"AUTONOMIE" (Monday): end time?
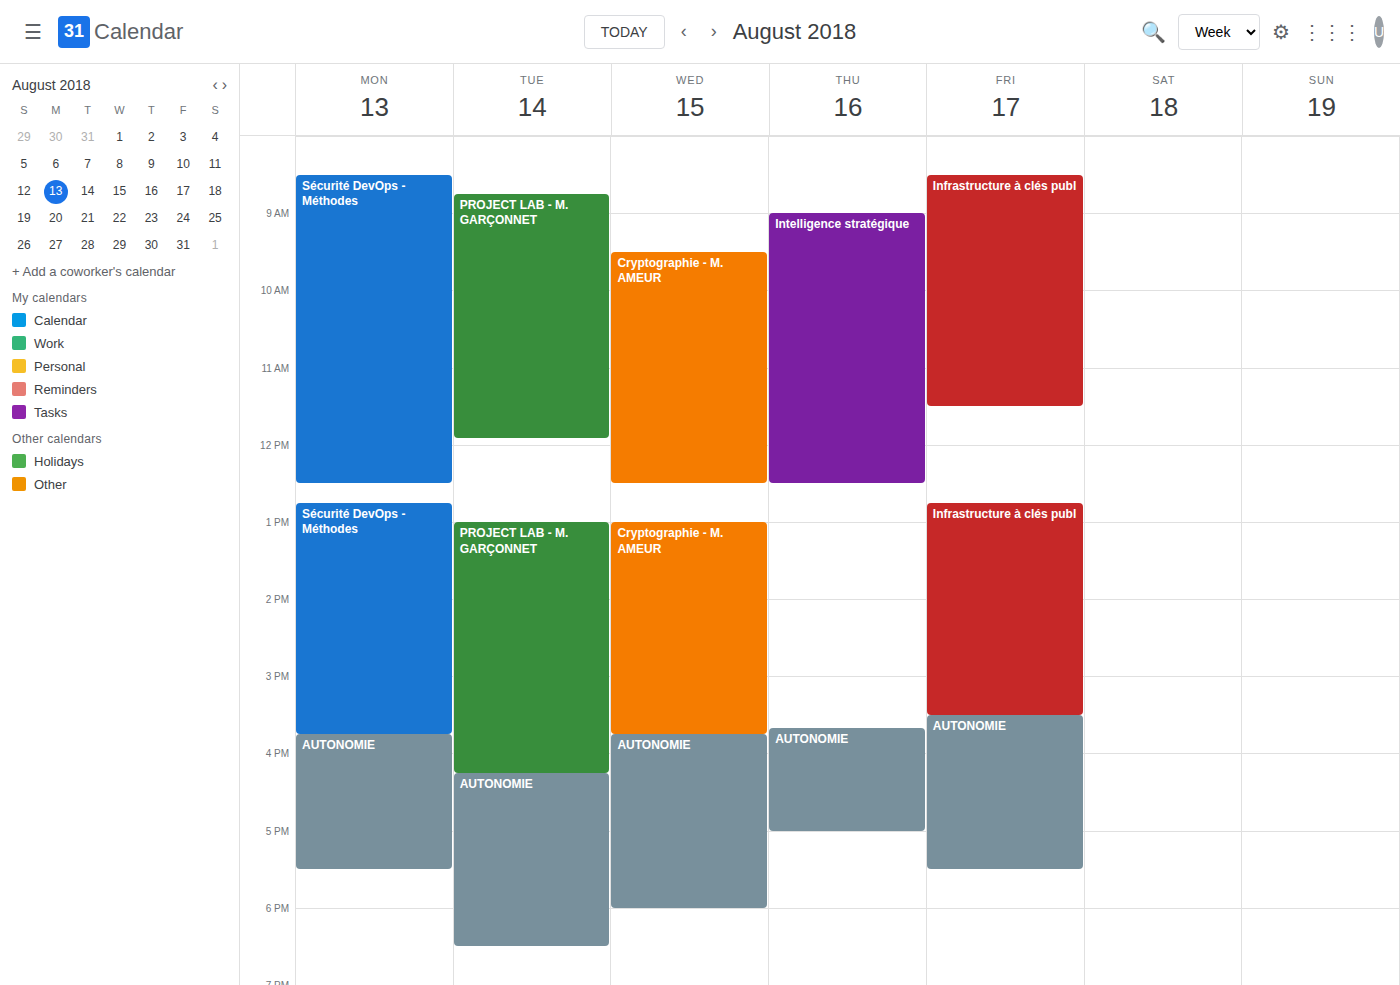
5:30 PM